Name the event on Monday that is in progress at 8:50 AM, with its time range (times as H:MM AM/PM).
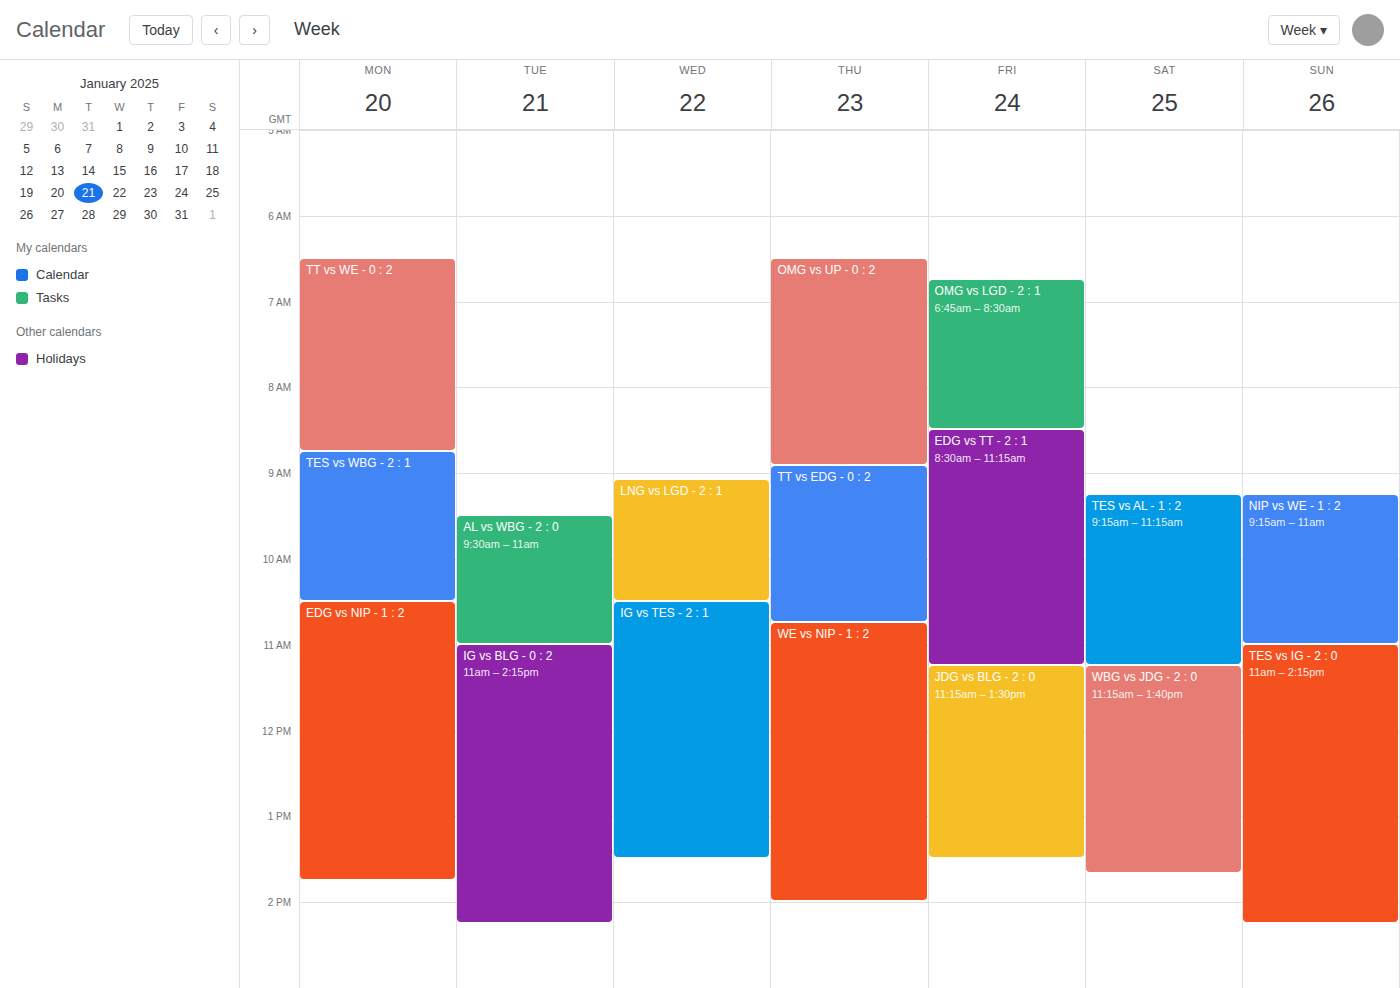
"TES vs WBG - 2 : 1", 8:45 AM to 10:30 AM